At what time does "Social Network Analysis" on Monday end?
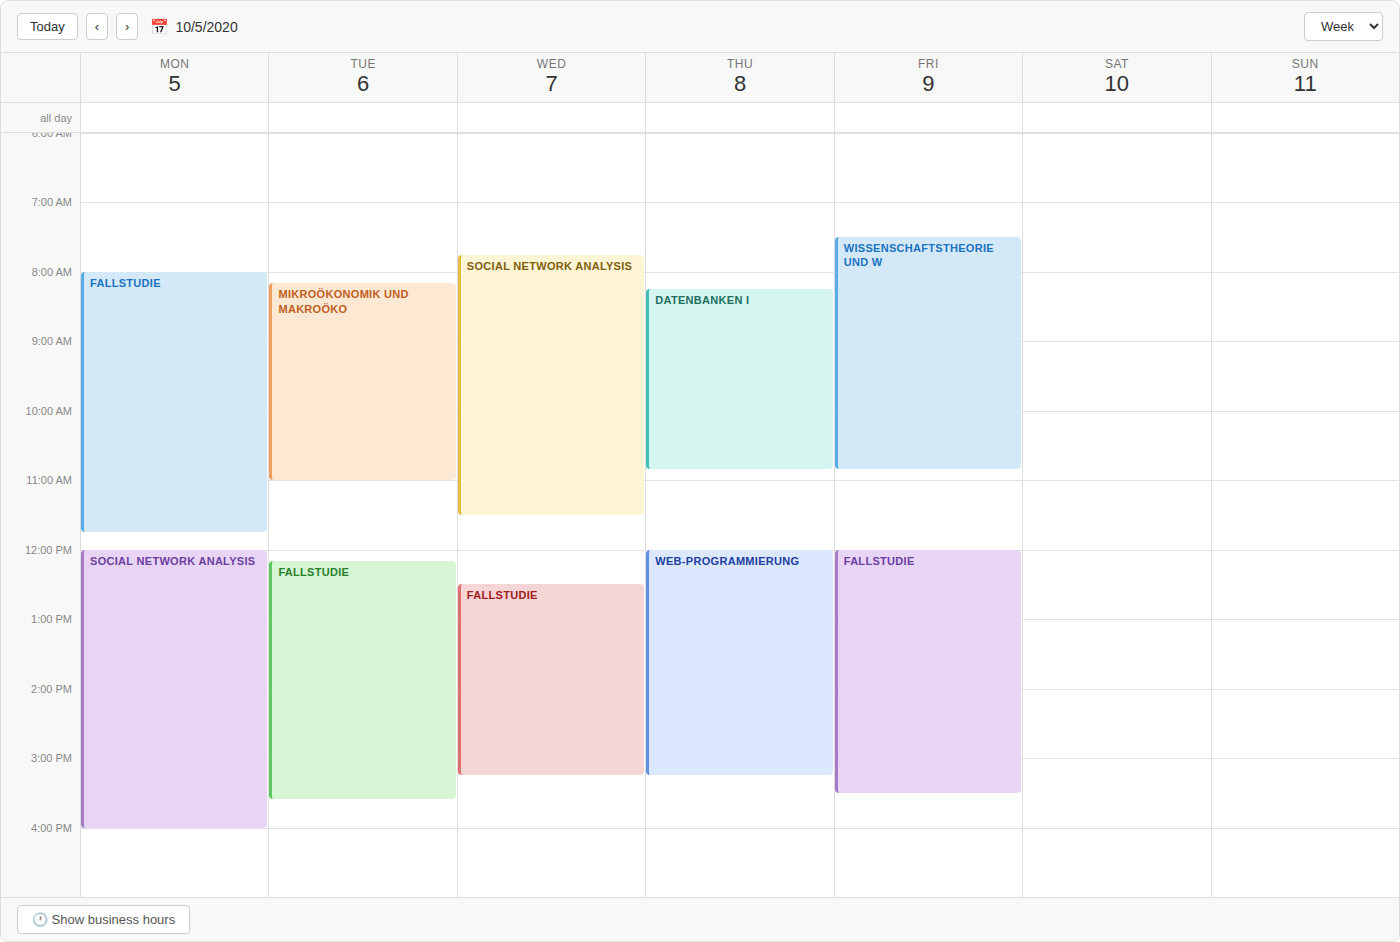
16:00